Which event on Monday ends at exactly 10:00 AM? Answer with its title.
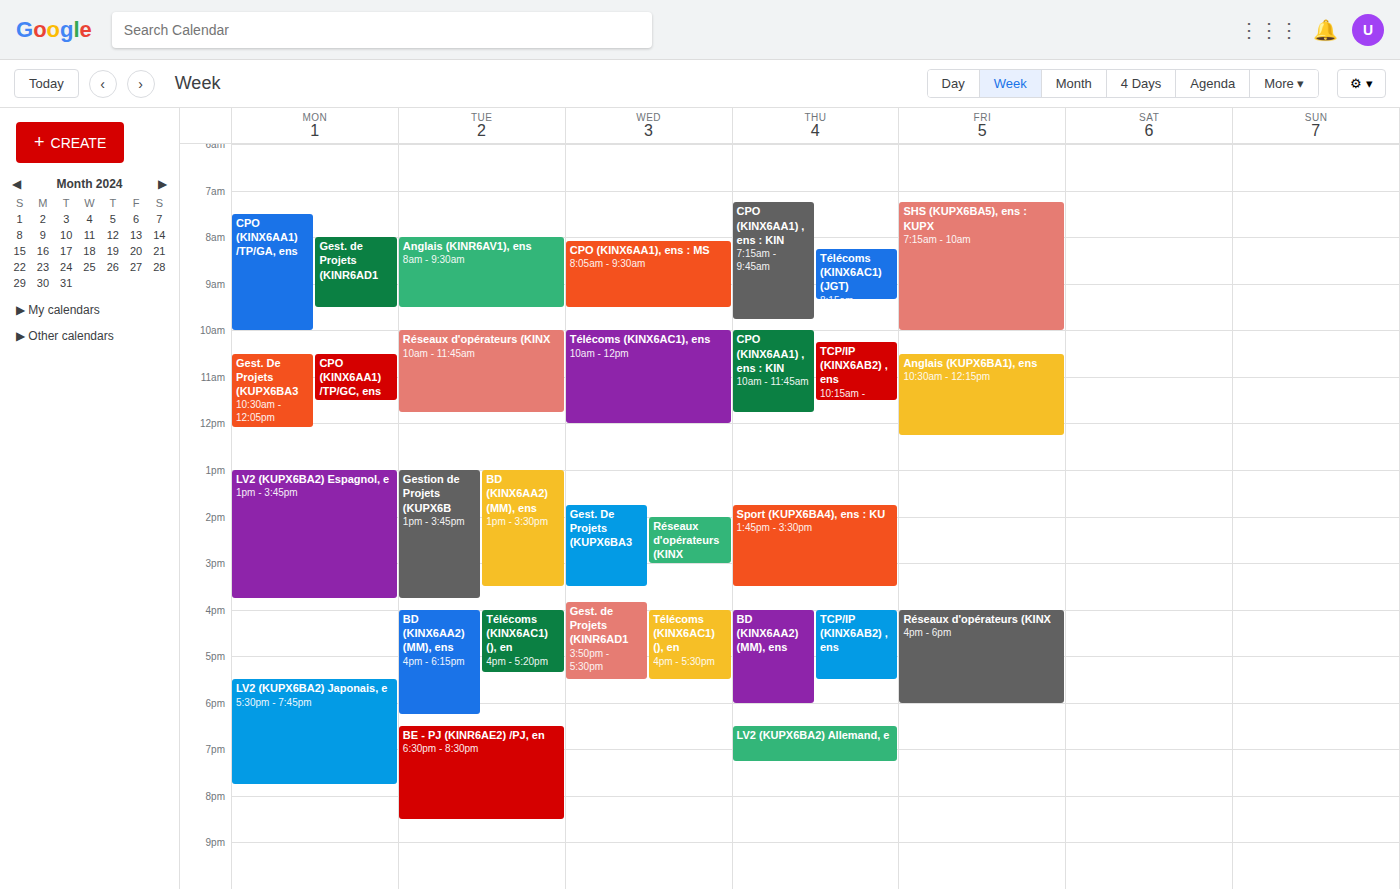
"CPO (KINX6AA1) /TP/GA, ens"